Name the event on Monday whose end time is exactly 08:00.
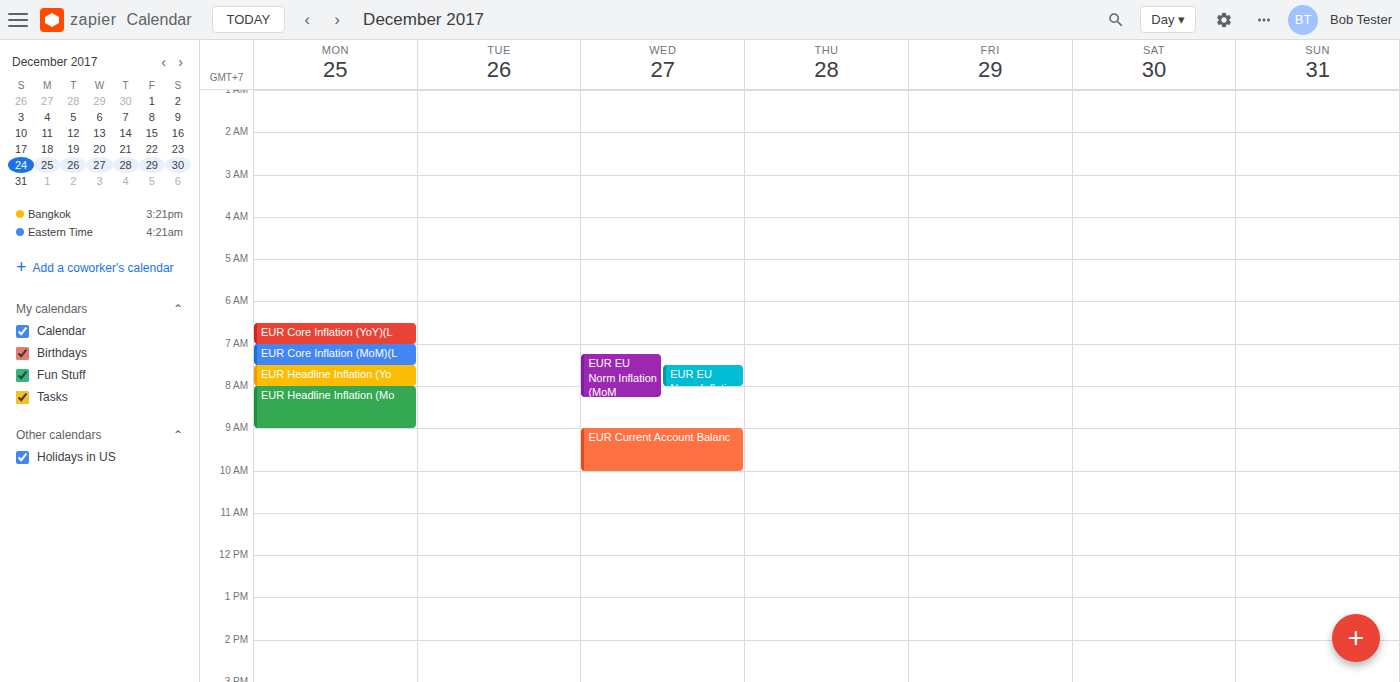
"EUR Headline Inflation (Yo"